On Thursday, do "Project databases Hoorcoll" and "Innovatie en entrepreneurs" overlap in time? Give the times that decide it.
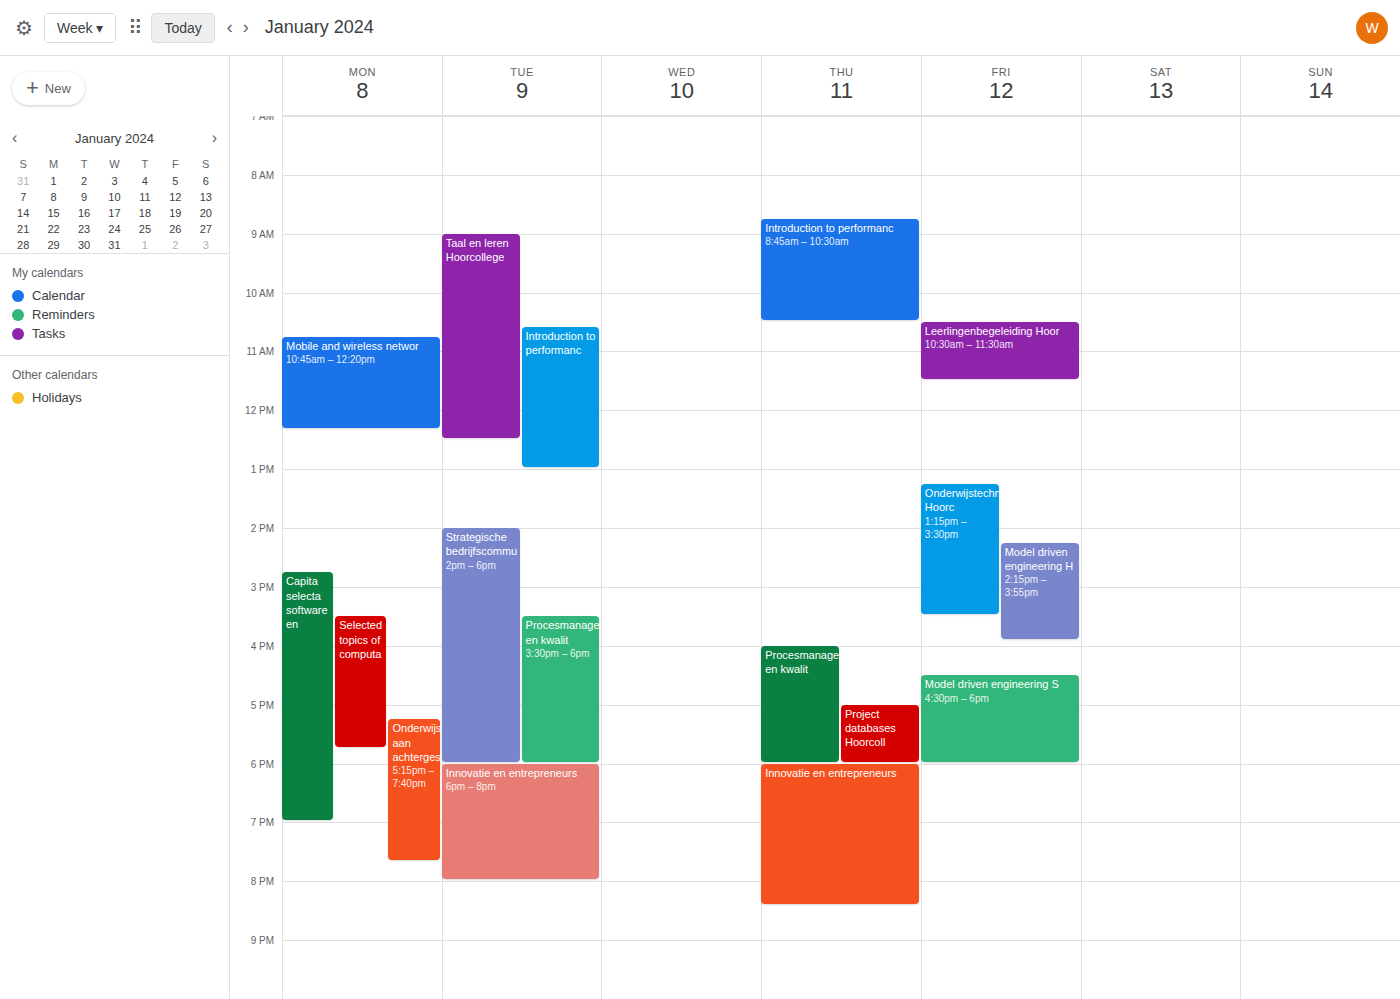
"Project databases Hoorcoll" ends at 6:00 PM, exactly when "Innovatie en entrepreneurs" starts -- they touch but do not overlap.